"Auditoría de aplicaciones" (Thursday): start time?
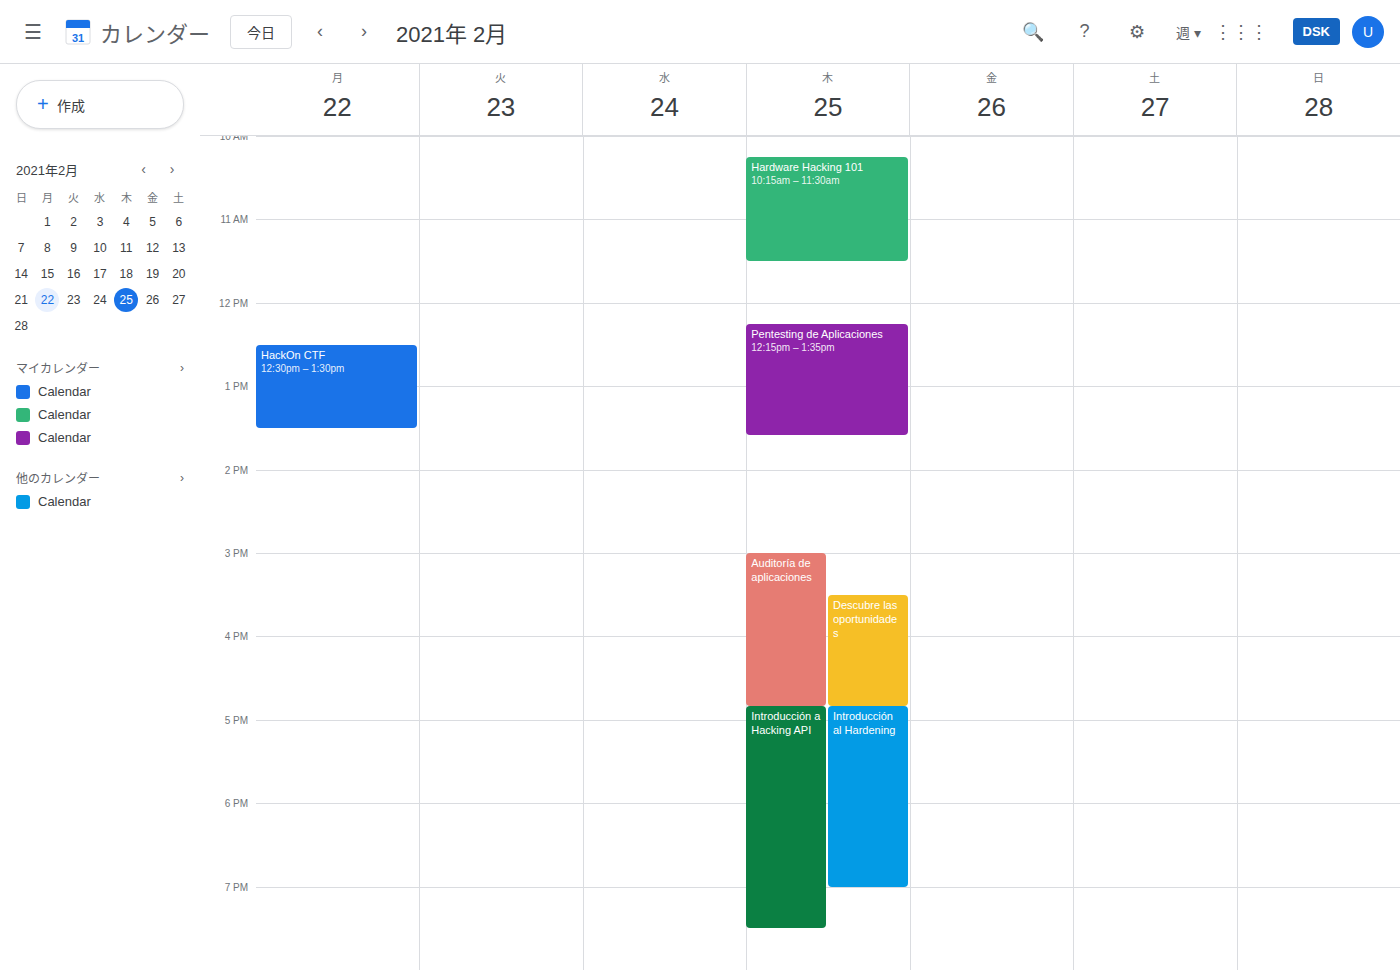
15:00